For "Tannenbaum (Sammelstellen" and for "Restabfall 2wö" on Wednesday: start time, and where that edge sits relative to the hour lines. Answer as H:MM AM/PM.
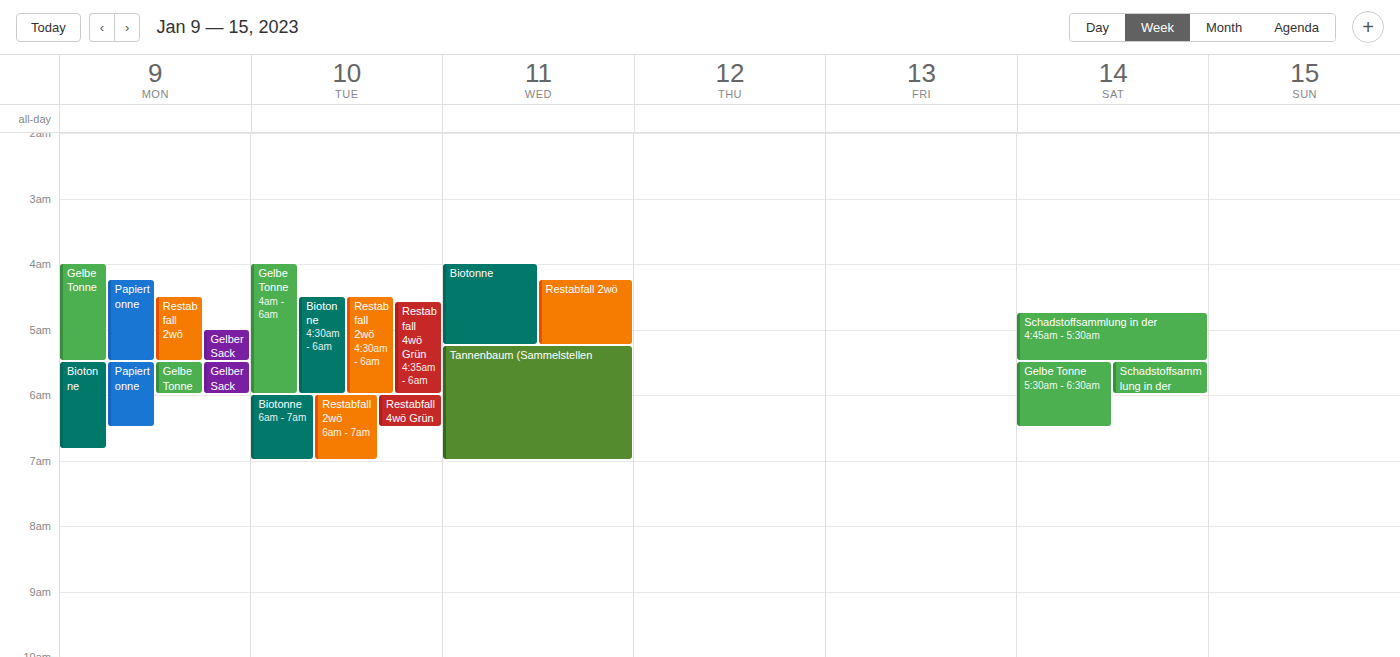
"Tannenbaum (Sammelstellen": 5:15 AM, neither: a quarter of the way from the 5 AM line to the 6 AM line. "Restabfall 2wö": 4:15 AM, neither: a quarter of the way from the 4 AM line to the 5 AM line.